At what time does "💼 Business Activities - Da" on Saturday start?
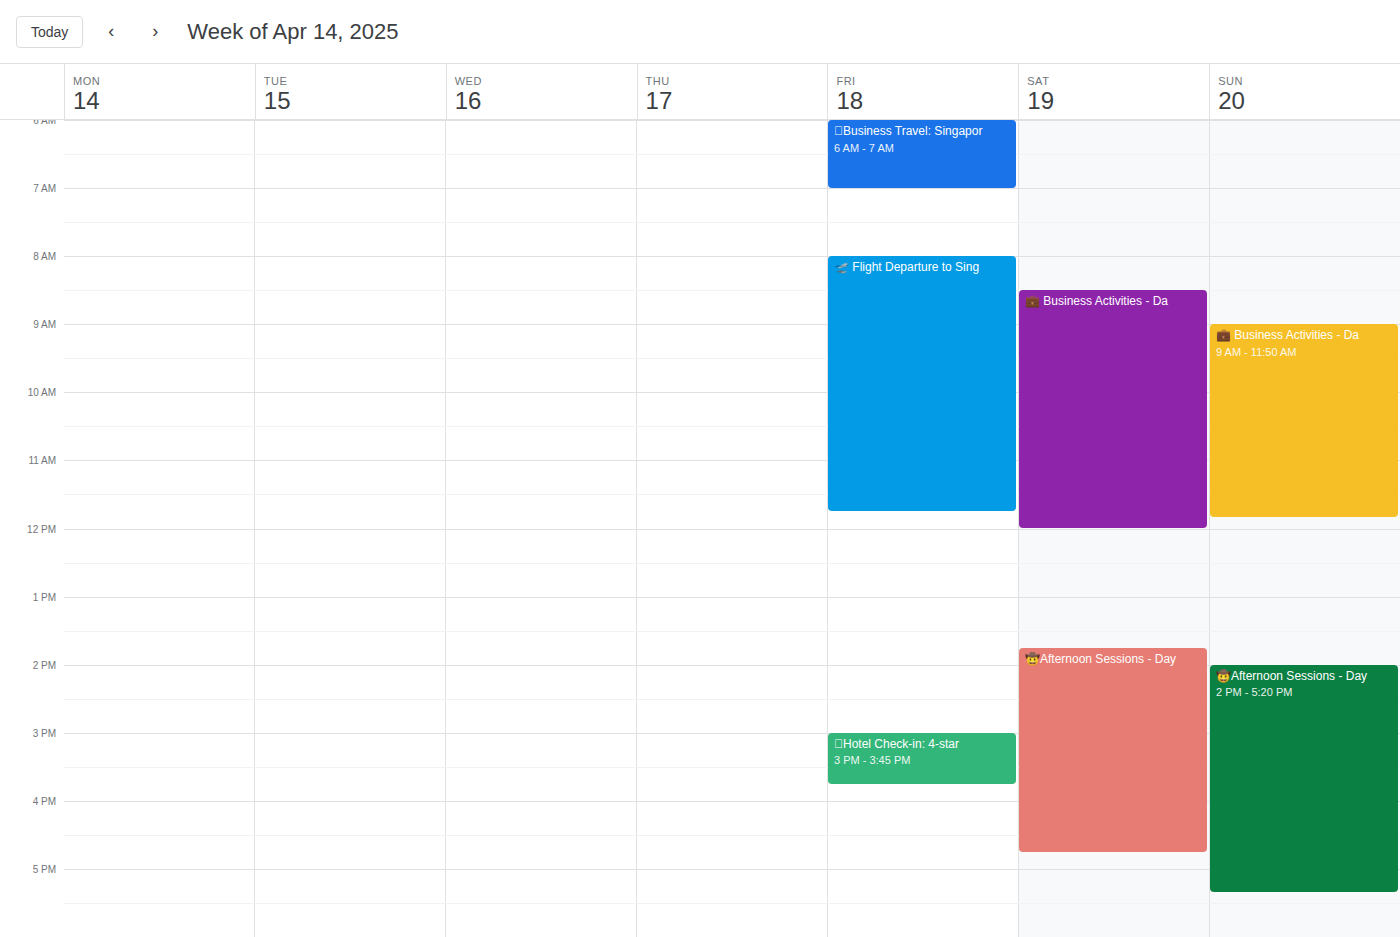
8:30 AM